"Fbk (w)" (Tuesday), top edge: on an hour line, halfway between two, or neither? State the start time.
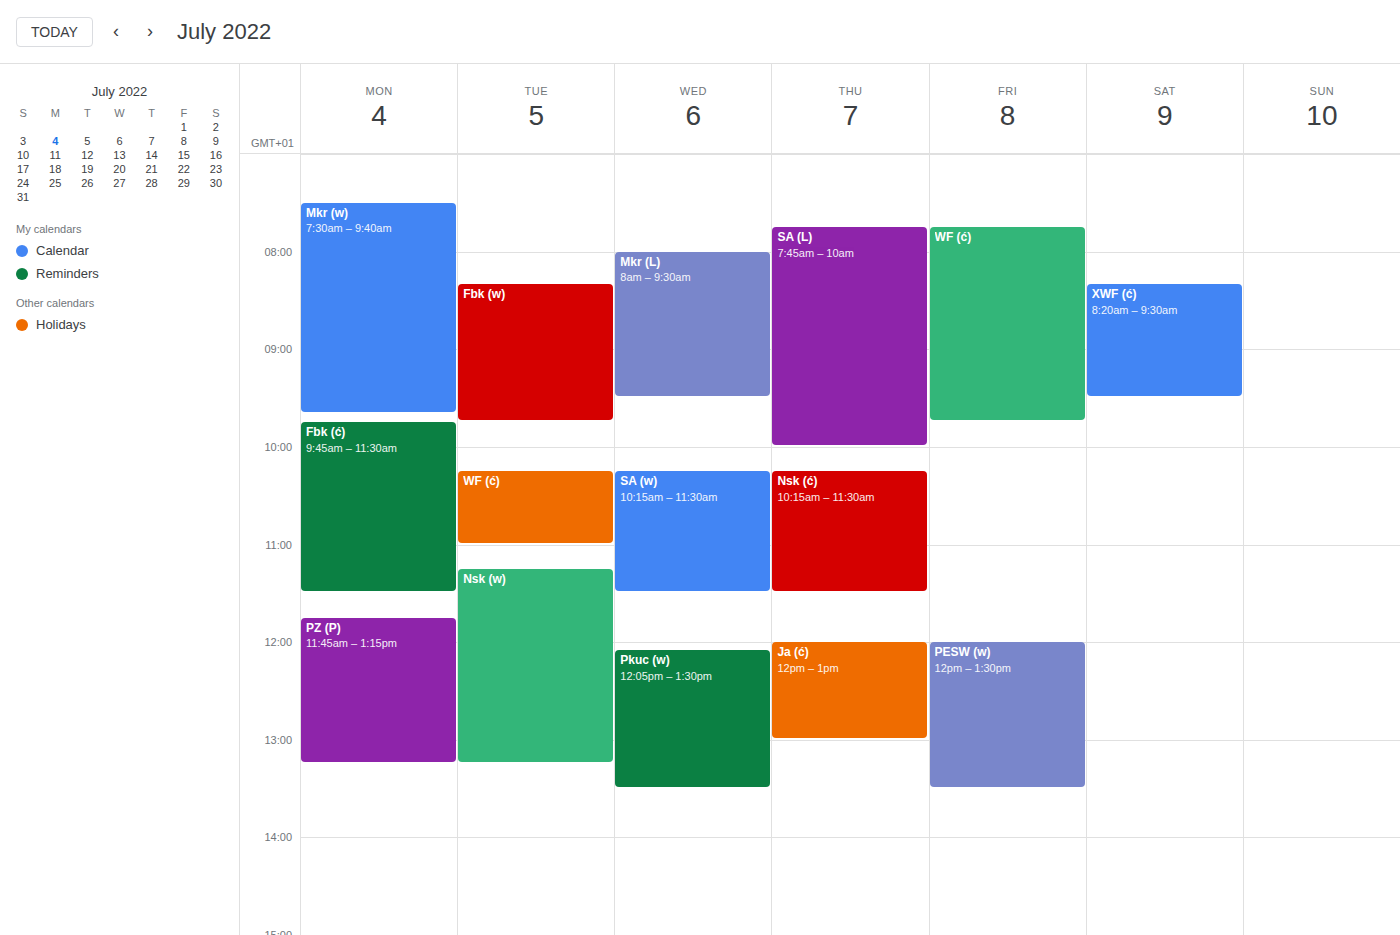
8:20 AM -- neither: 20 minutes below the 8 AM line and 40 minutes above the 9 AM line.